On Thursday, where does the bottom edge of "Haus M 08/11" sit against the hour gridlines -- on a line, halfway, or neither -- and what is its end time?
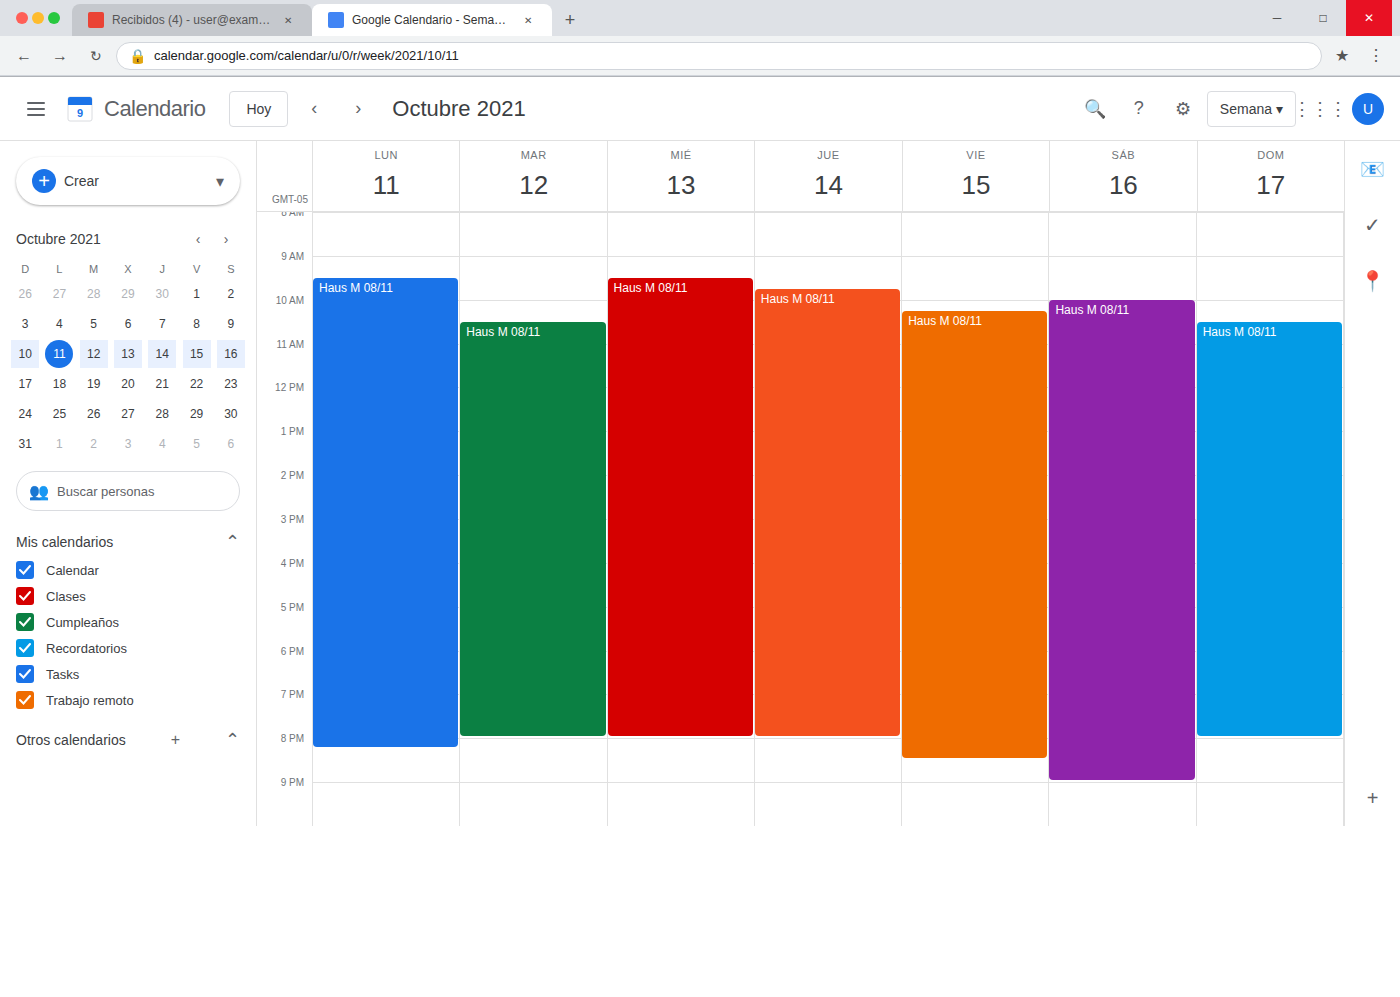
8:00 PM -- exactly on the 8 PM line.